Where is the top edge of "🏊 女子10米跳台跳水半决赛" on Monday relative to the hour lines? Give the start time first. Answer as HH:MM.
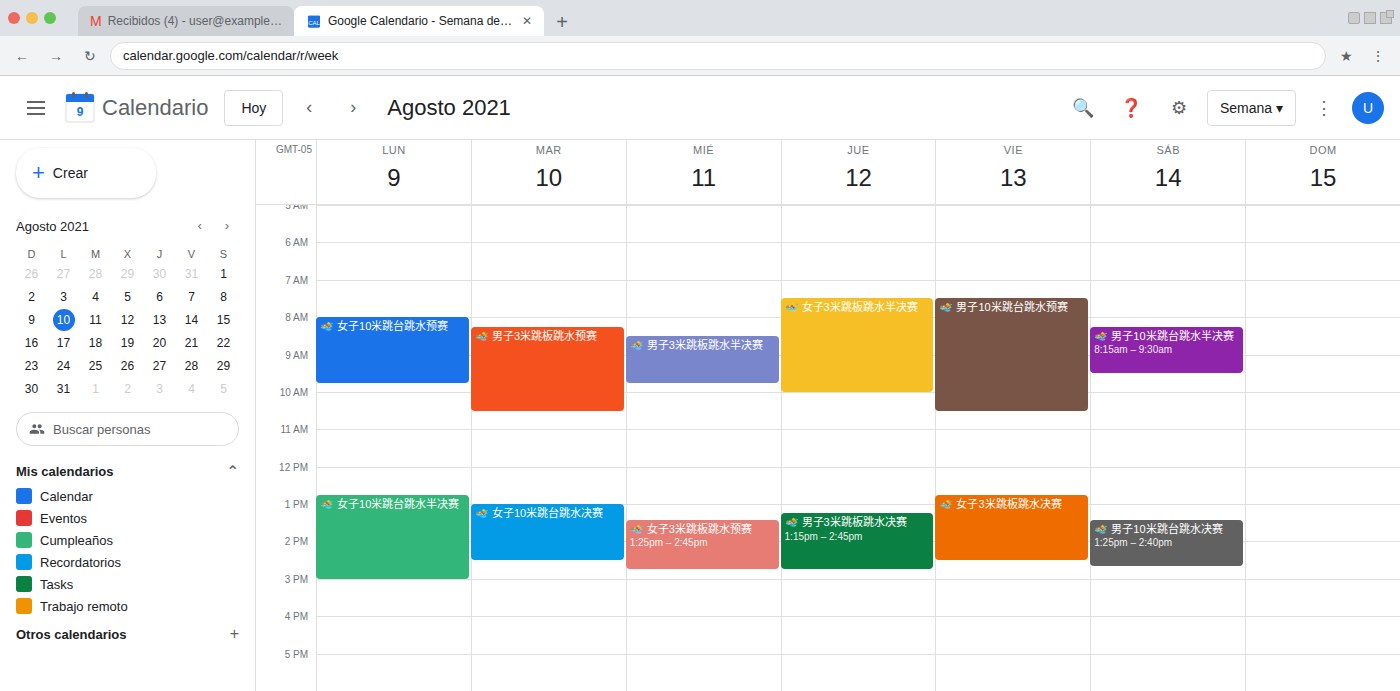
12:45 -- neither: three quarters of the way from the 12:00 line to the 13:00 line.